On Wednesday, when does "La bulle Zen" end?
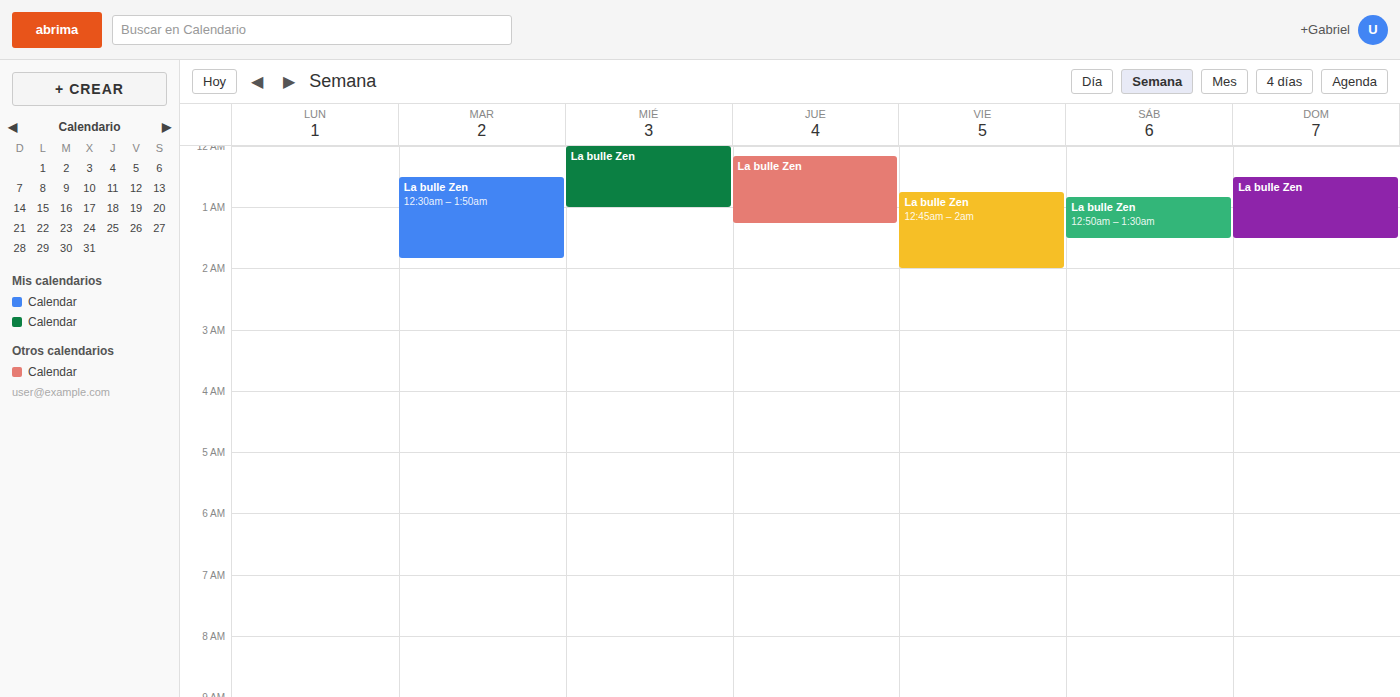
01:00